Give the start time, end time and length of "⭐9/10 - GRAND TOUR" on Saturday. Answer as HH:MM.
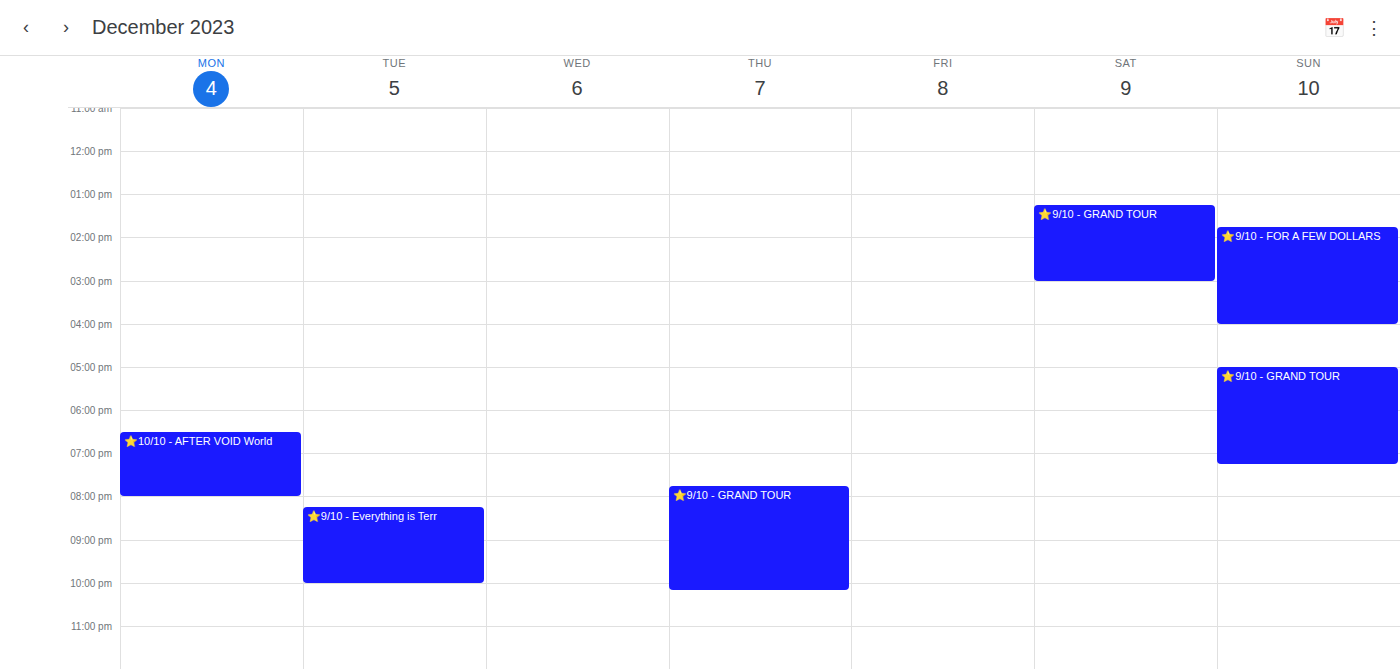
13:15 to 15:00, 1 hour 45 minutes